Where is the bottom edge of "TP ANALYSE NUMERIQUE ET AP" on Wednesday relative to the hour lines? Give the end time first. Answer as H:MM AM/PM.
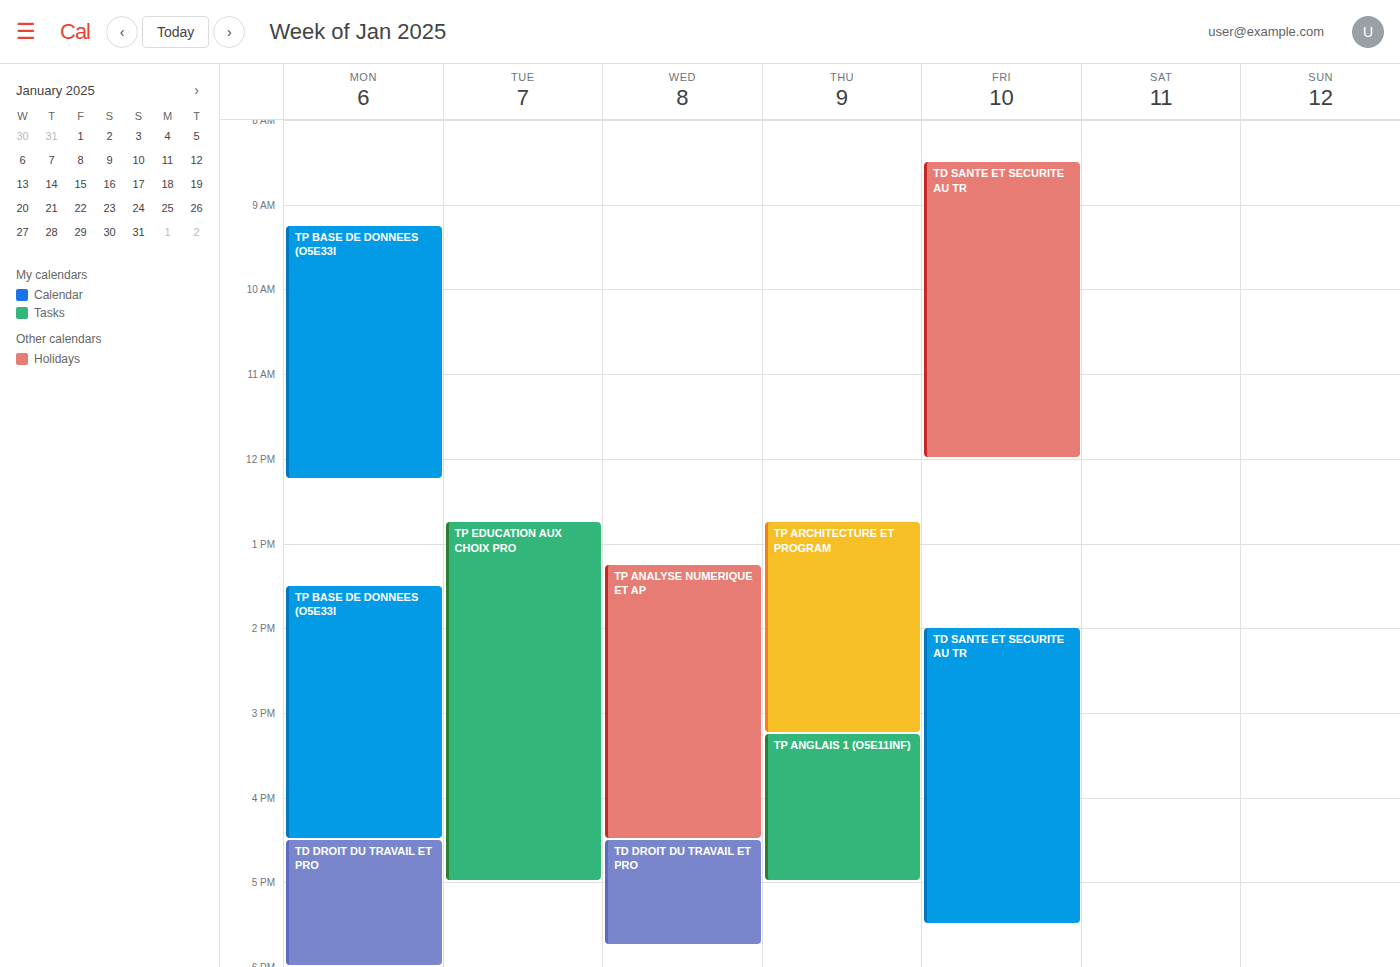
4:30 PM -- halfway between the 4 PM and 5 PM lines.